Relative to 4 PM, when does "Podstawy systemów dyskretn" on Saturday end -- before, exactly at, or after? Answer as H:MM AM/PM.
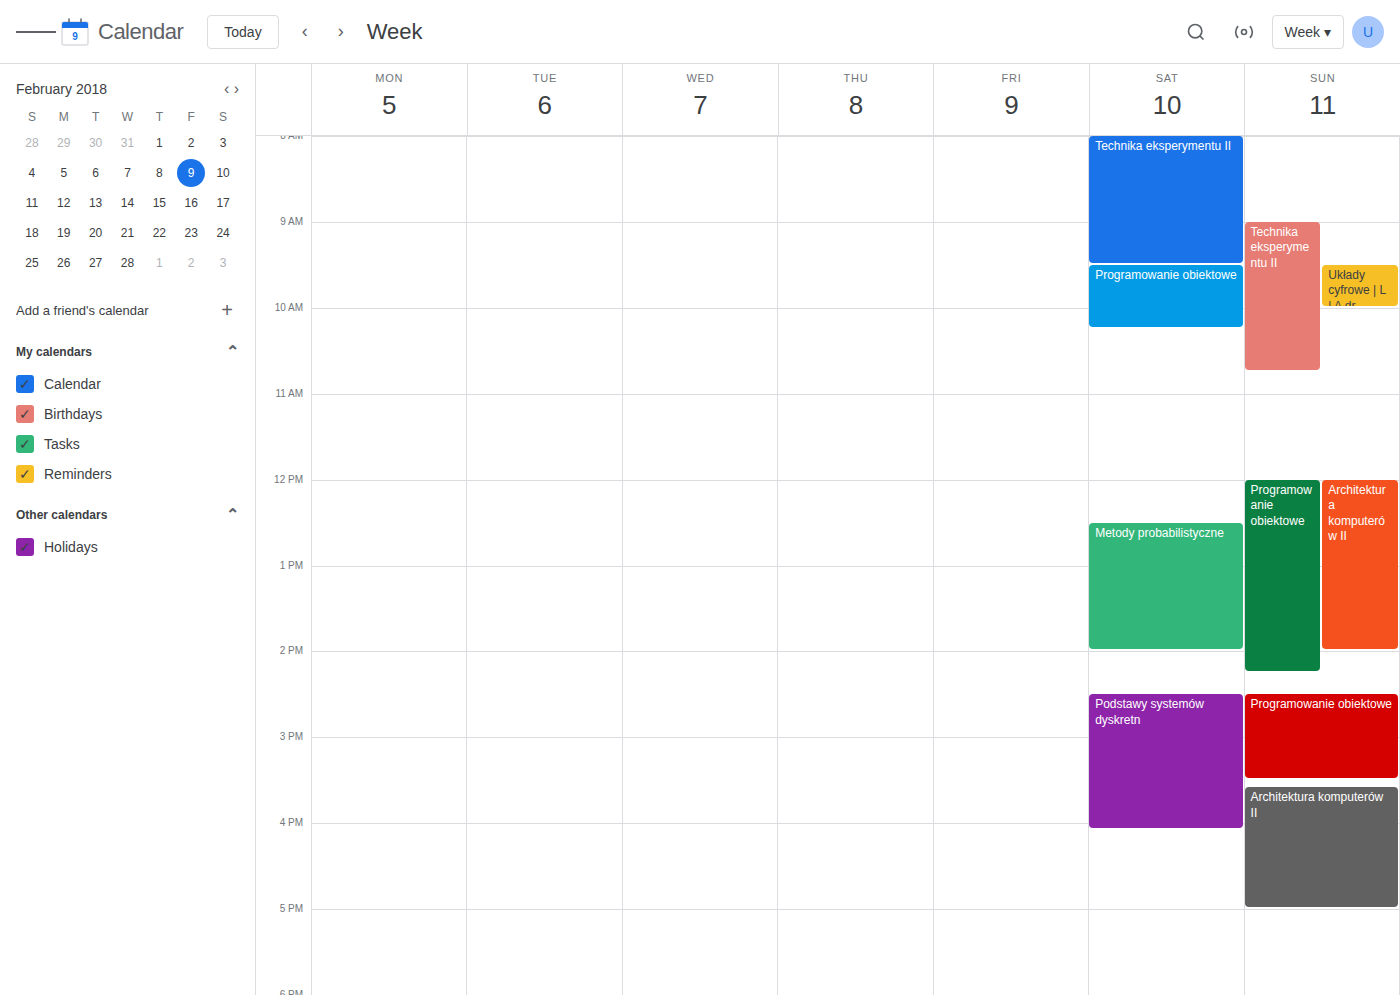
4:05 PM -- after 4 PM, 5 minutes below the 4 PM line.